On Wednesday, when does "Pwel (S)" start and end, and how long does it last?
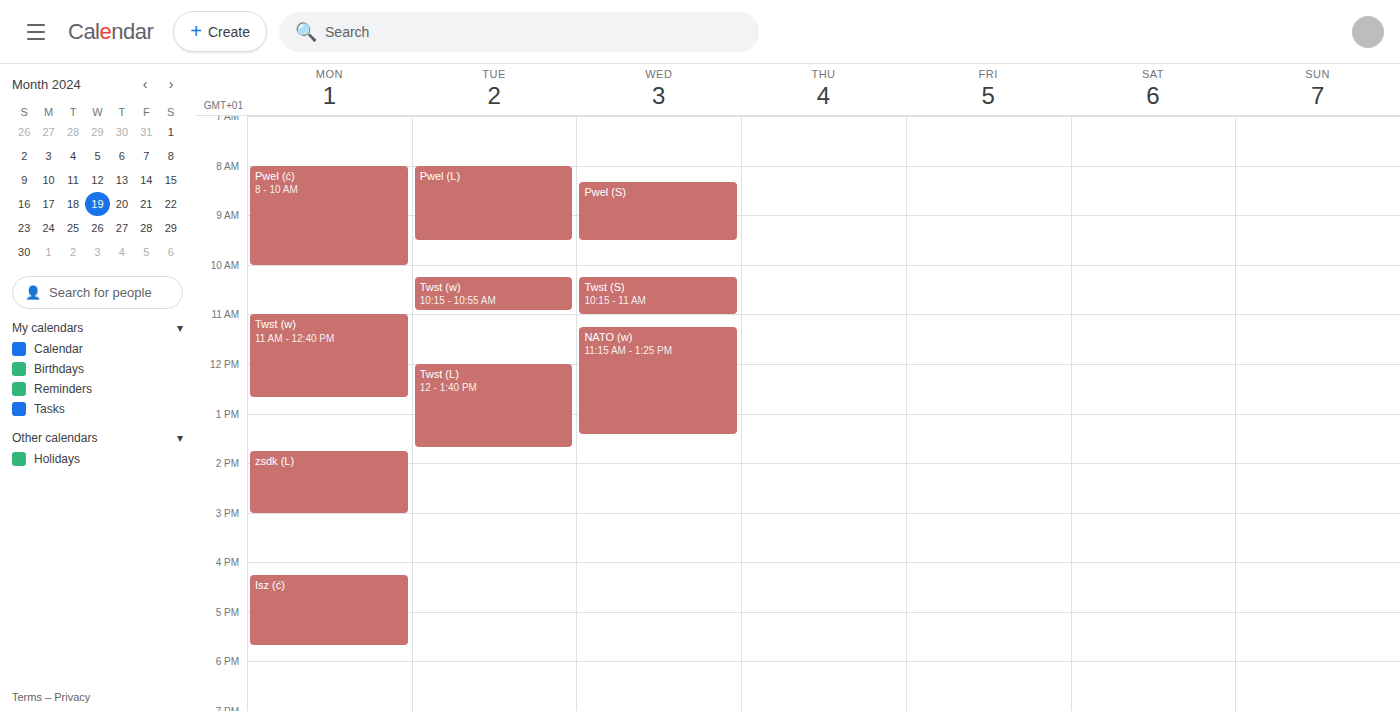
8:20 AM to 9:30 AM, 1 hour 10 minutes